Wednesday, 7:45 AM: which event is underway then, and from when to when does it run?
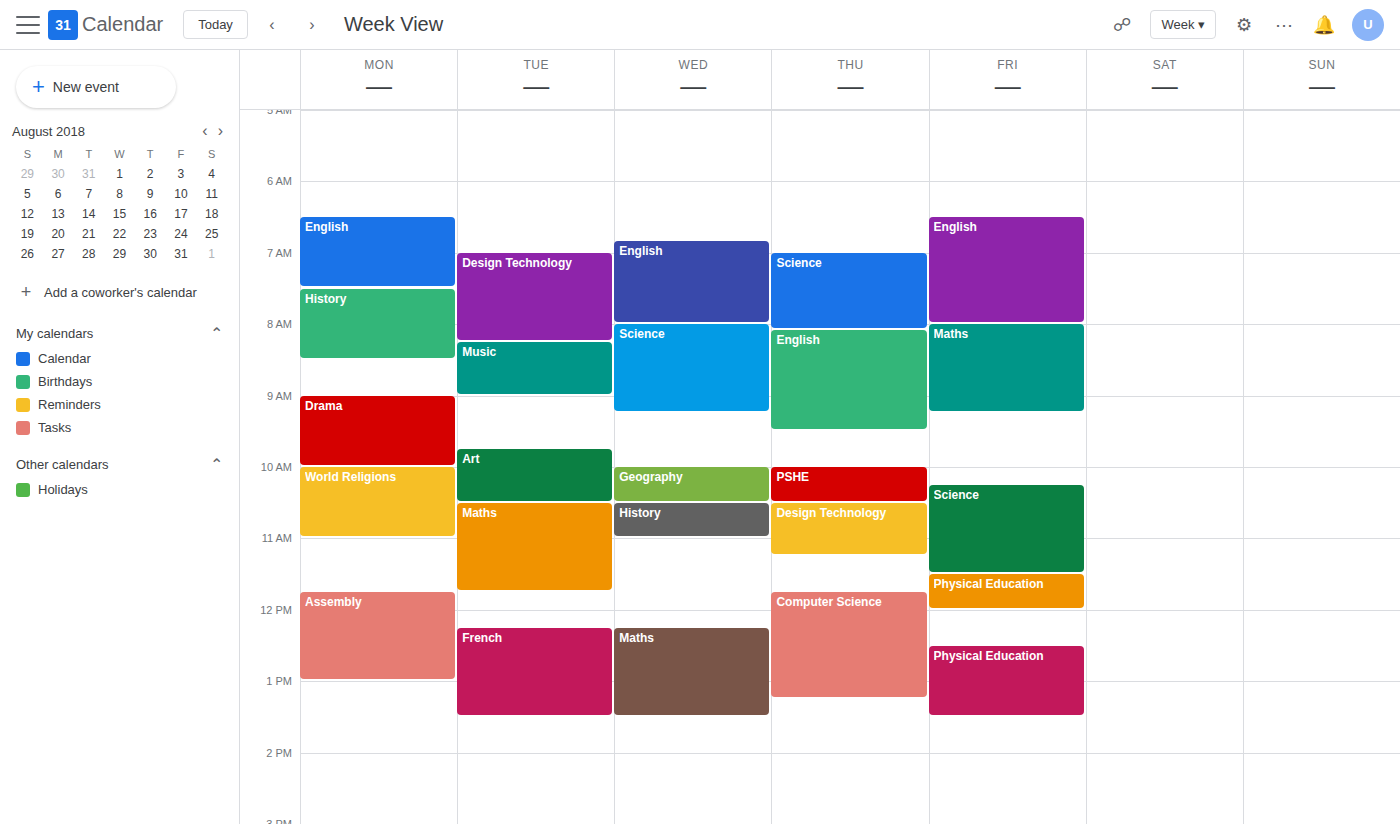
"English", 6:50 AM to 8:00 AM